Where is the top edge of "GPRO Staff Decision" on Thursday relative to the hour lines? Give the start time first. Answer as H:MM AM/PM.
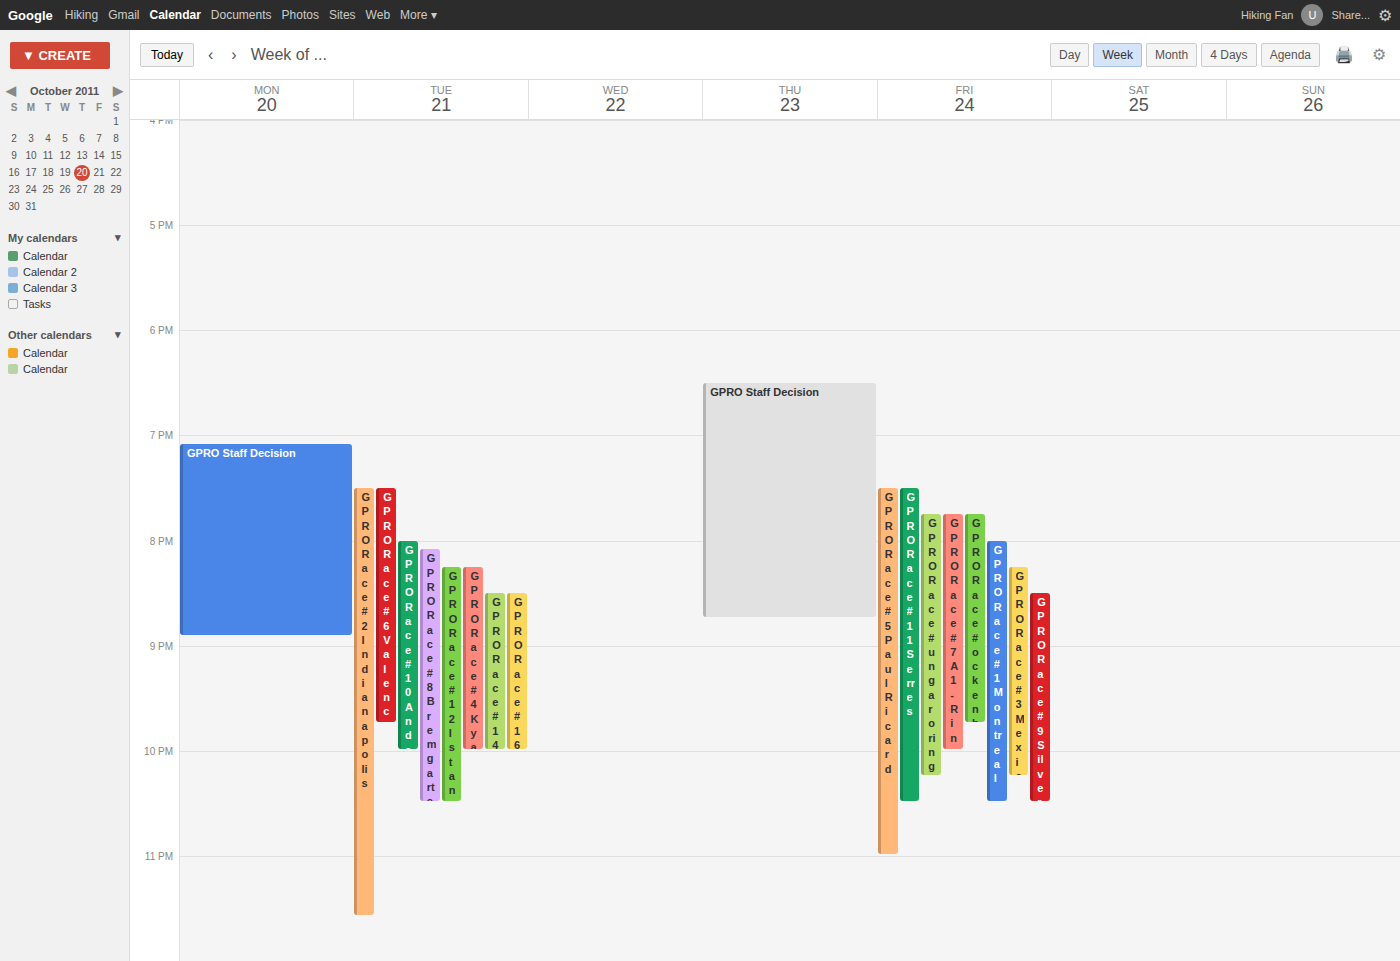
6:30 PM -- halfway between the 6 PM and 7 PM lines.